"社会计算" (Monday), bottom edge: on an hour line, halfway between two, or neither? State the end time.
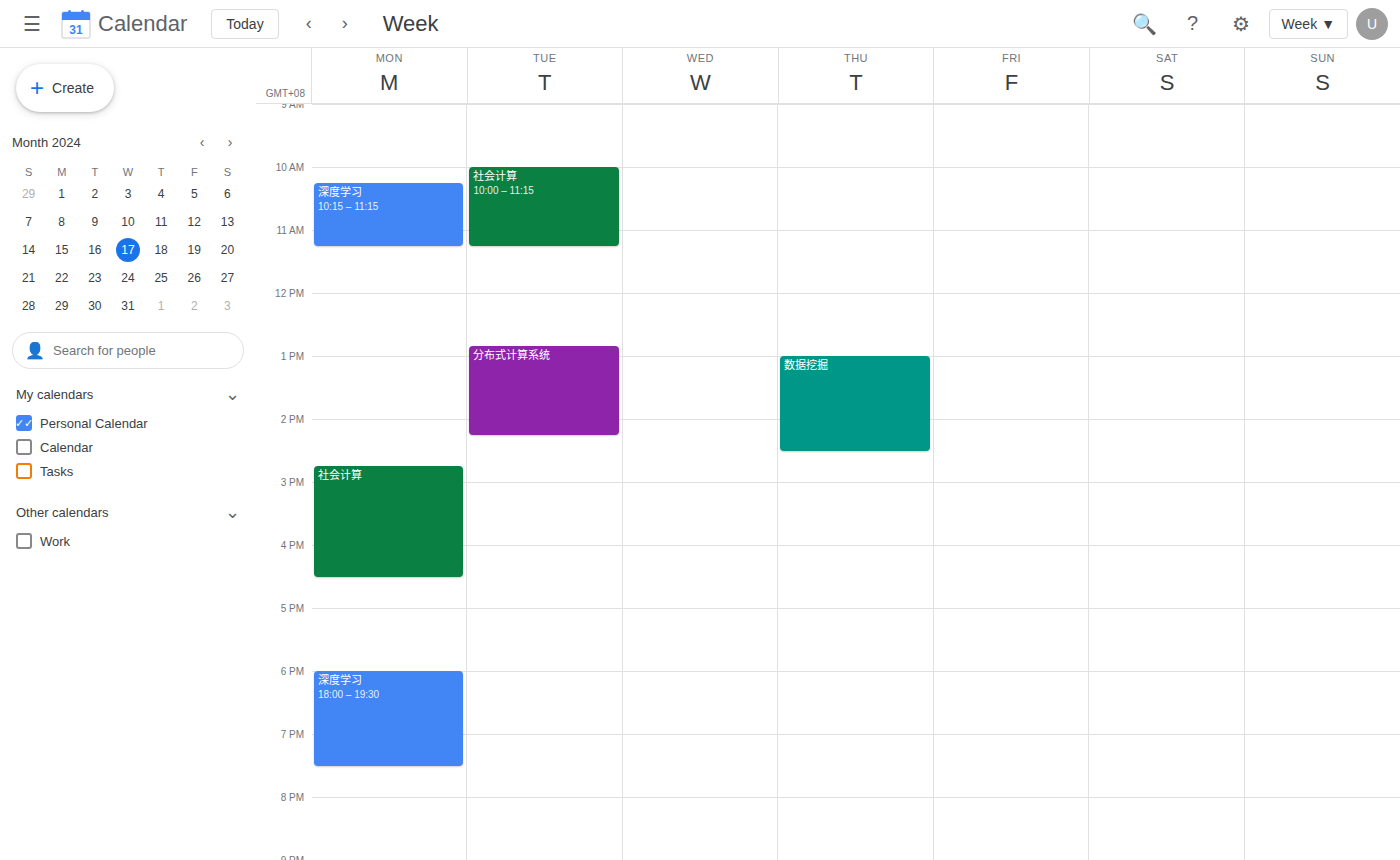
4:30 PM -- halfway between the 4 PM and 5 PM lines.